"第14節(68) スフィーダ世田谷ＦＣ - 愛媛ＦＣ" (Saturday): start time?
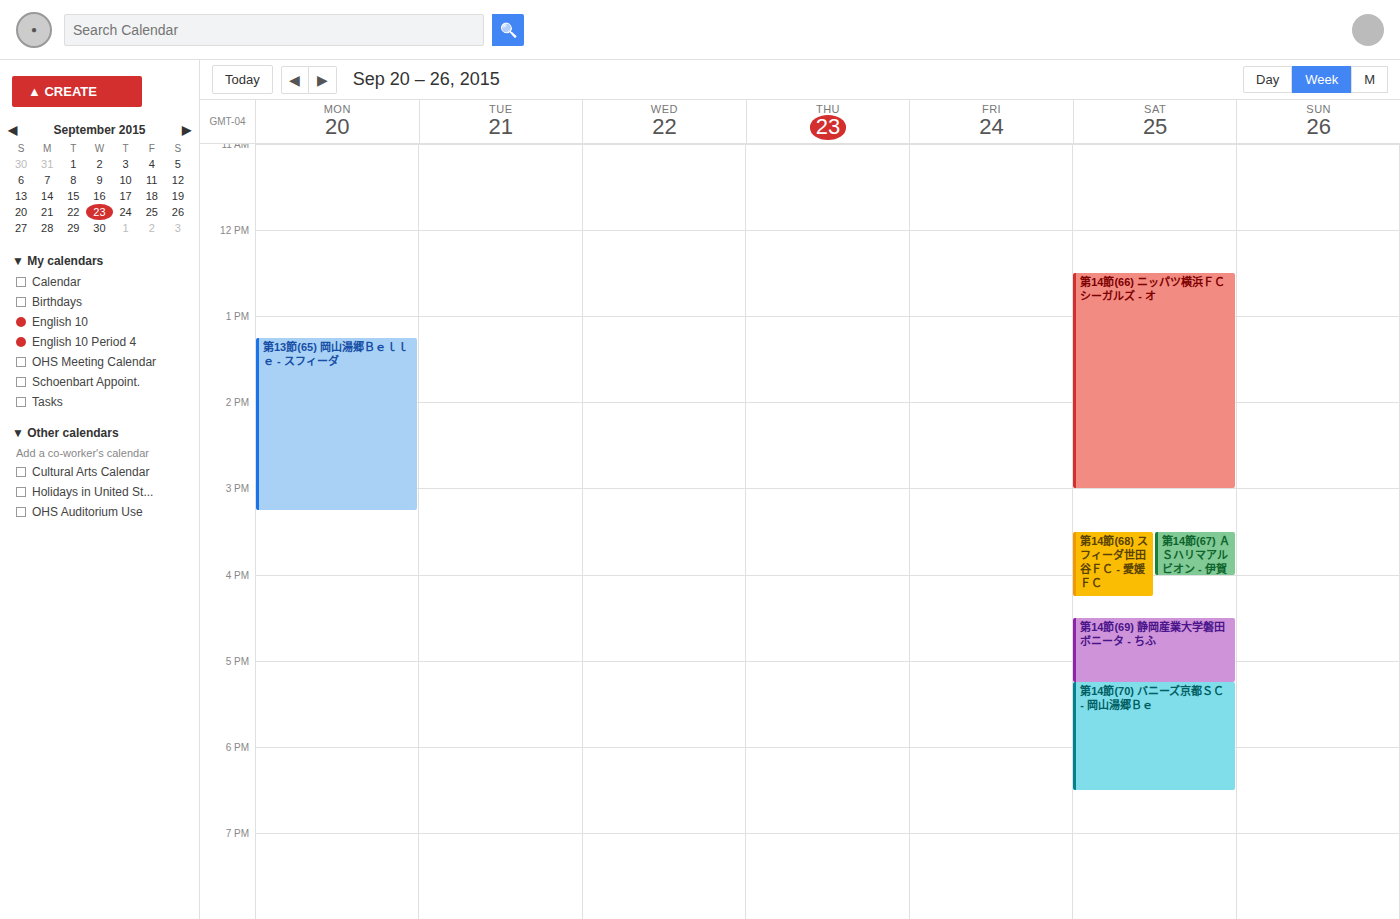
3:30 PM